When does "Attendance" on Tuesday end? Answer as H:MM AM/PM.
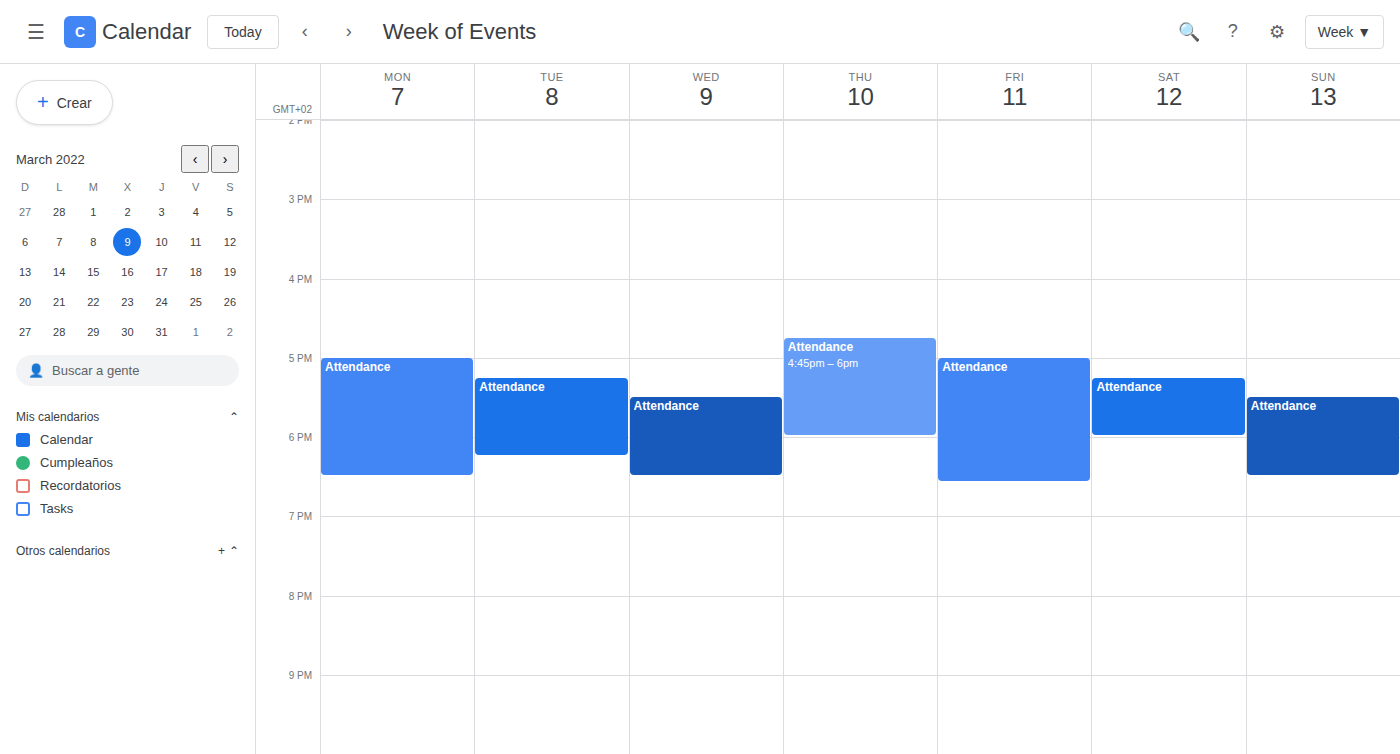
6:15 PM